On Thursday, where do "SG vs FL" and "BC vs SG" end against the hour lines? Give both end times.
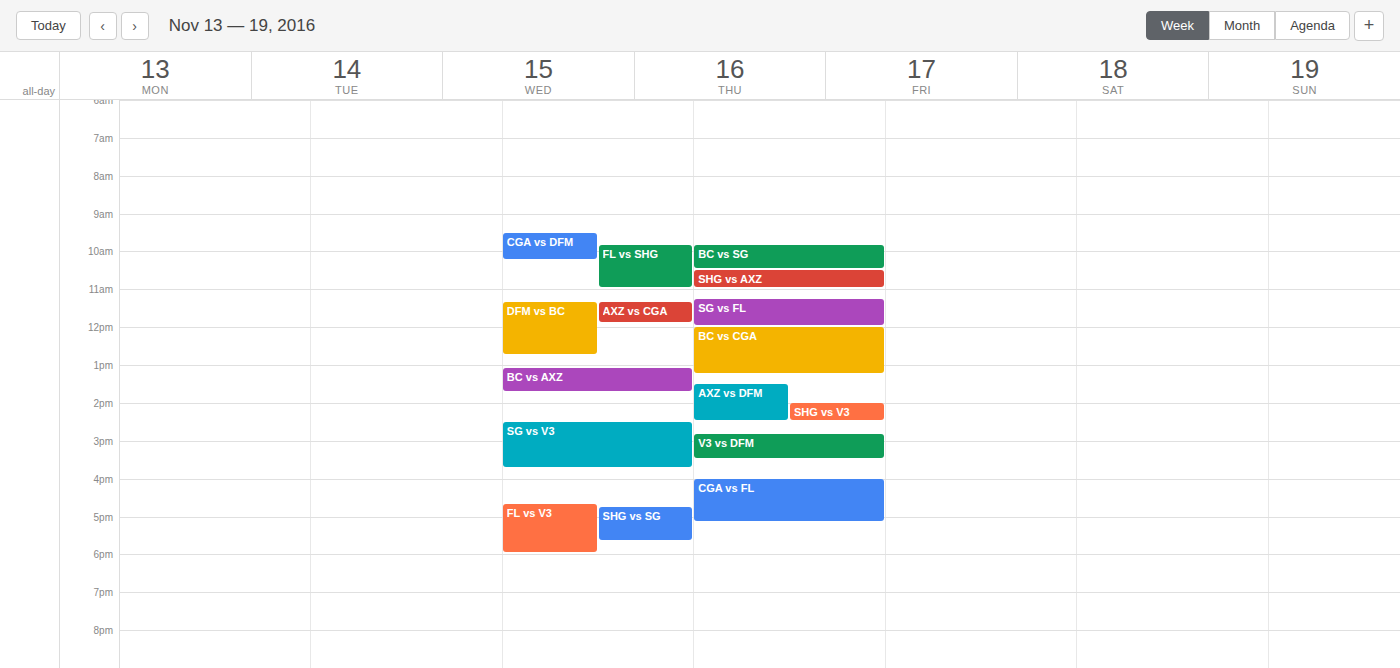
"SG vs FL": 12:00 PM, exactly on the 12 PM line. "BC vs SG": 10:30 AM, halfway between the 10 AM and 11 AM lines.